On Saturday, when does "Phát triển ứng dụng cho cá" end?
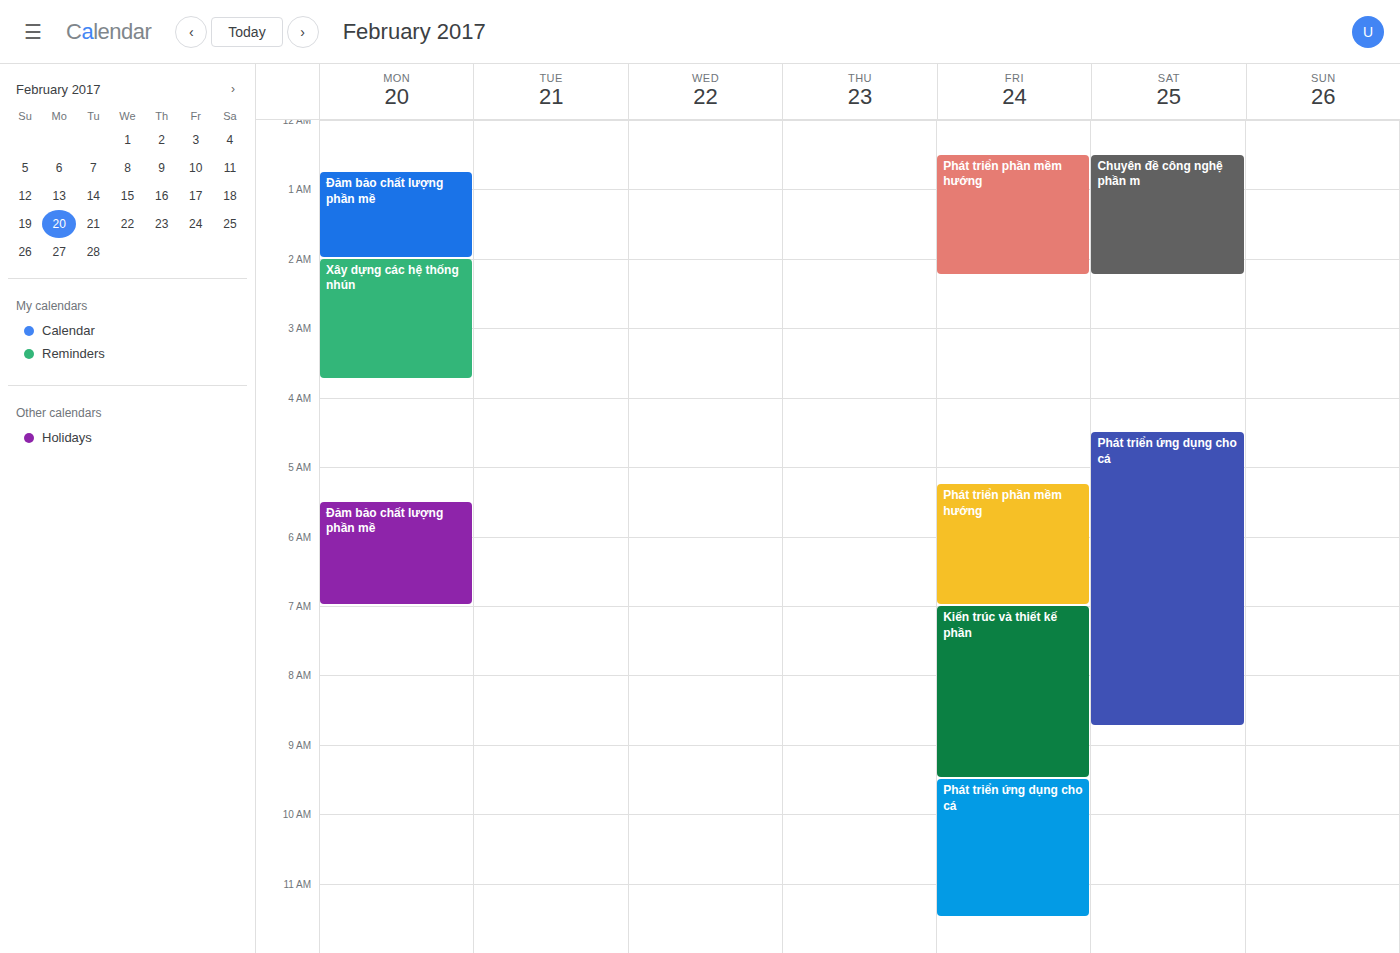
8:45 AM